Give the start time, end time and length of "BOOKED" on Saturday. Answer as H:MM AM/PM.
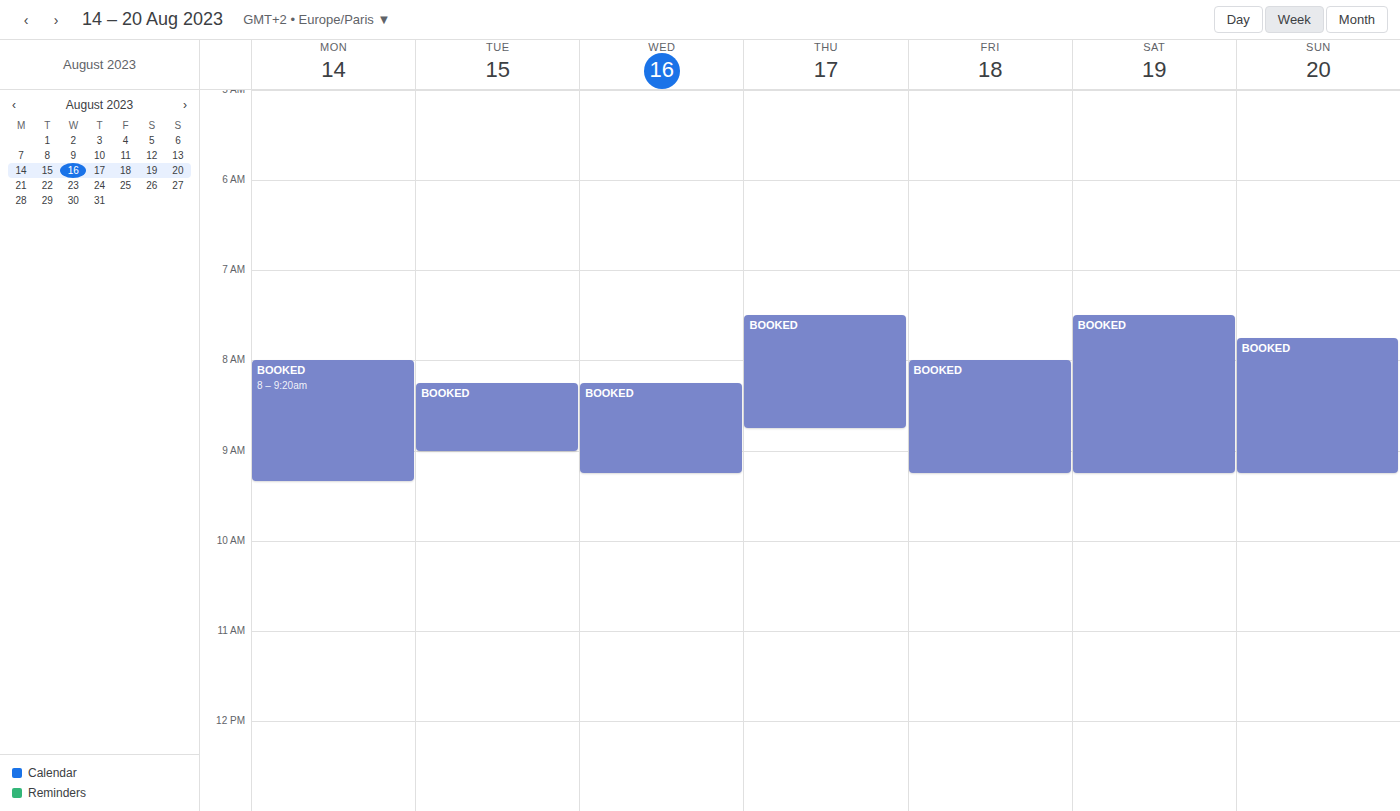
7:30 AM to 9:15 AM, 1 hour 45 minutes